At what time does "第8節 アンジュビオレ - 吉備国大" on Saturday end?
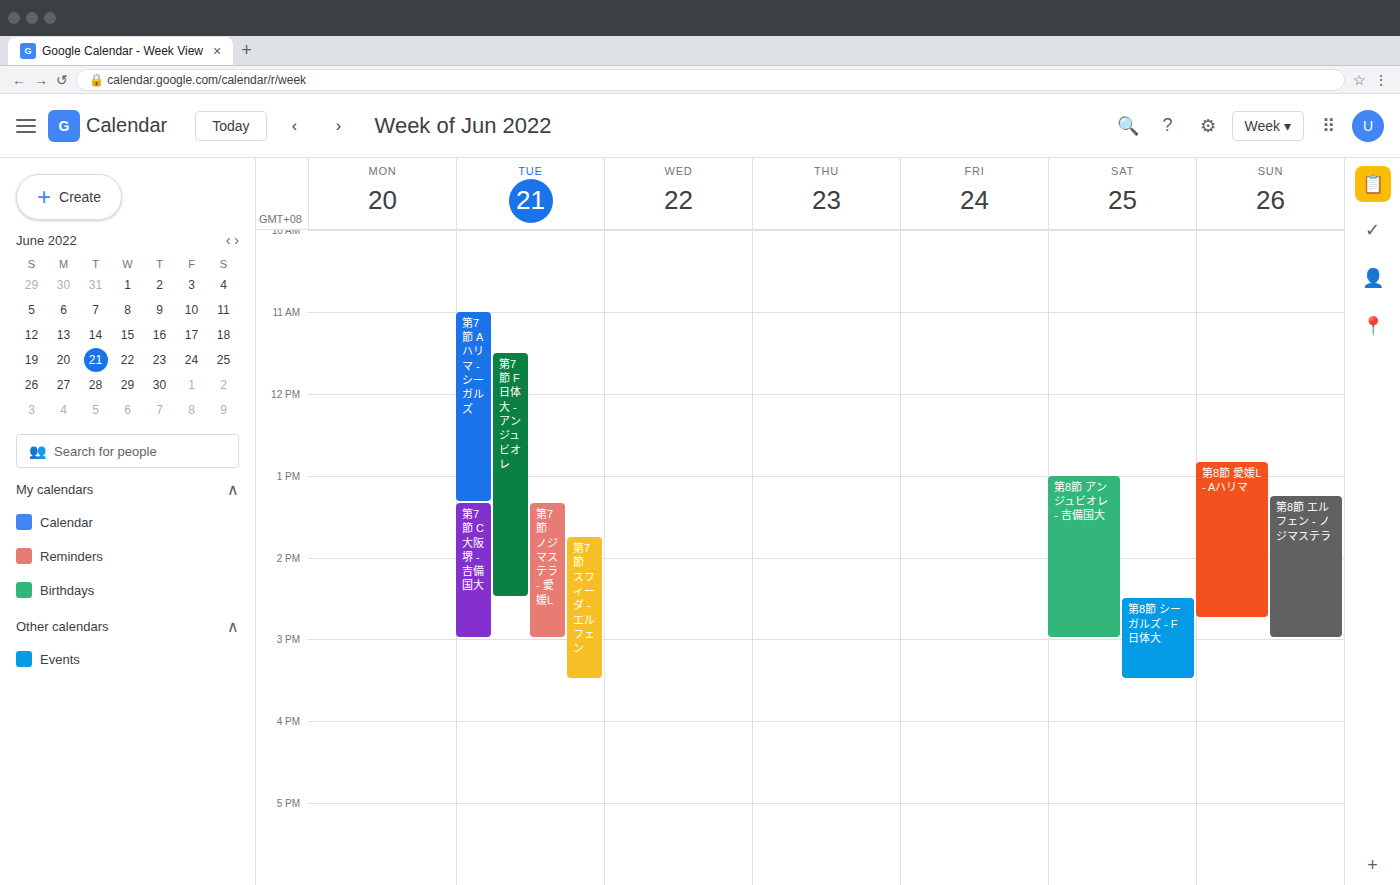
15:00